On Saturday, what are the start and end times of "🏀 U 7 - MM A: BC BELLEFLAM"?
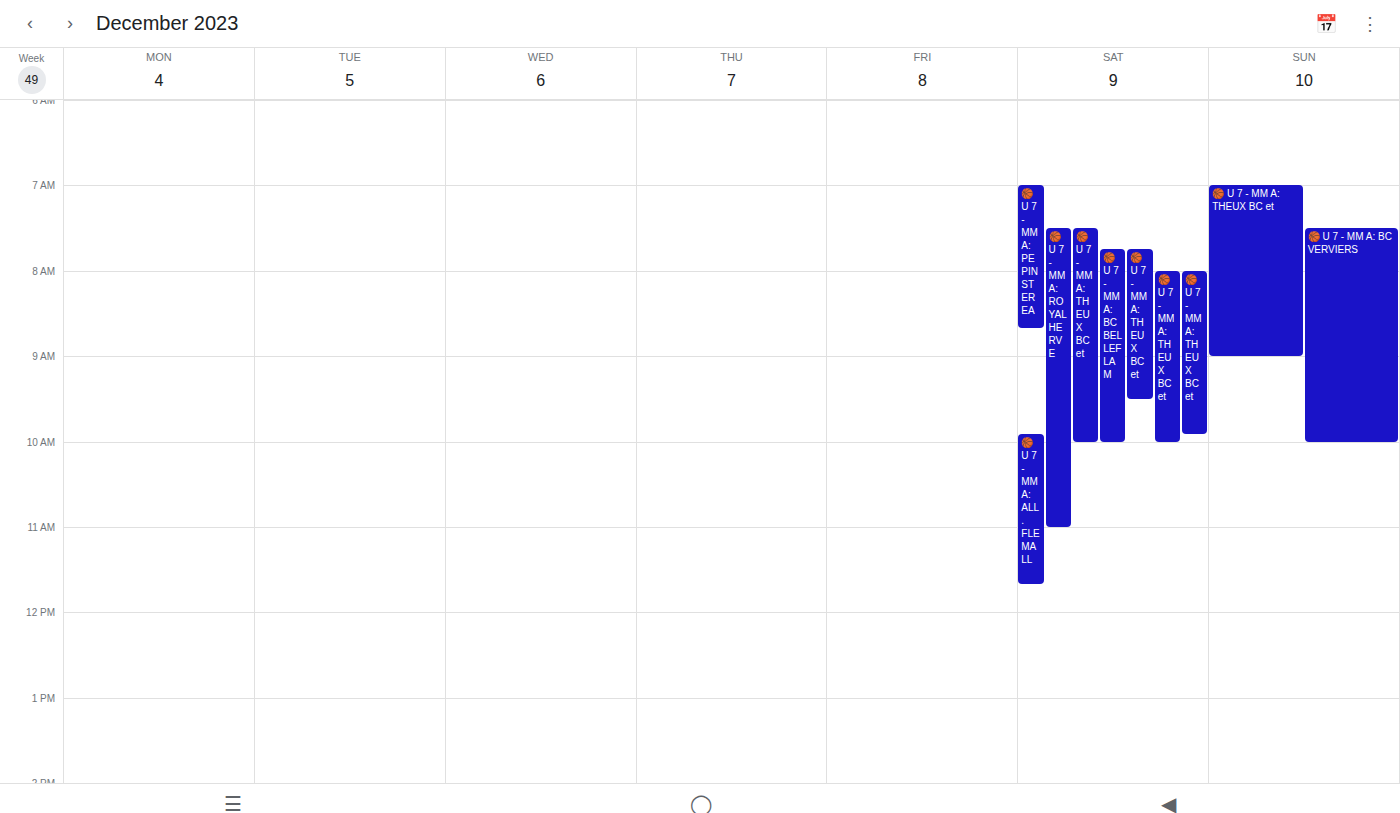
7:45 AM to 10:00 AM